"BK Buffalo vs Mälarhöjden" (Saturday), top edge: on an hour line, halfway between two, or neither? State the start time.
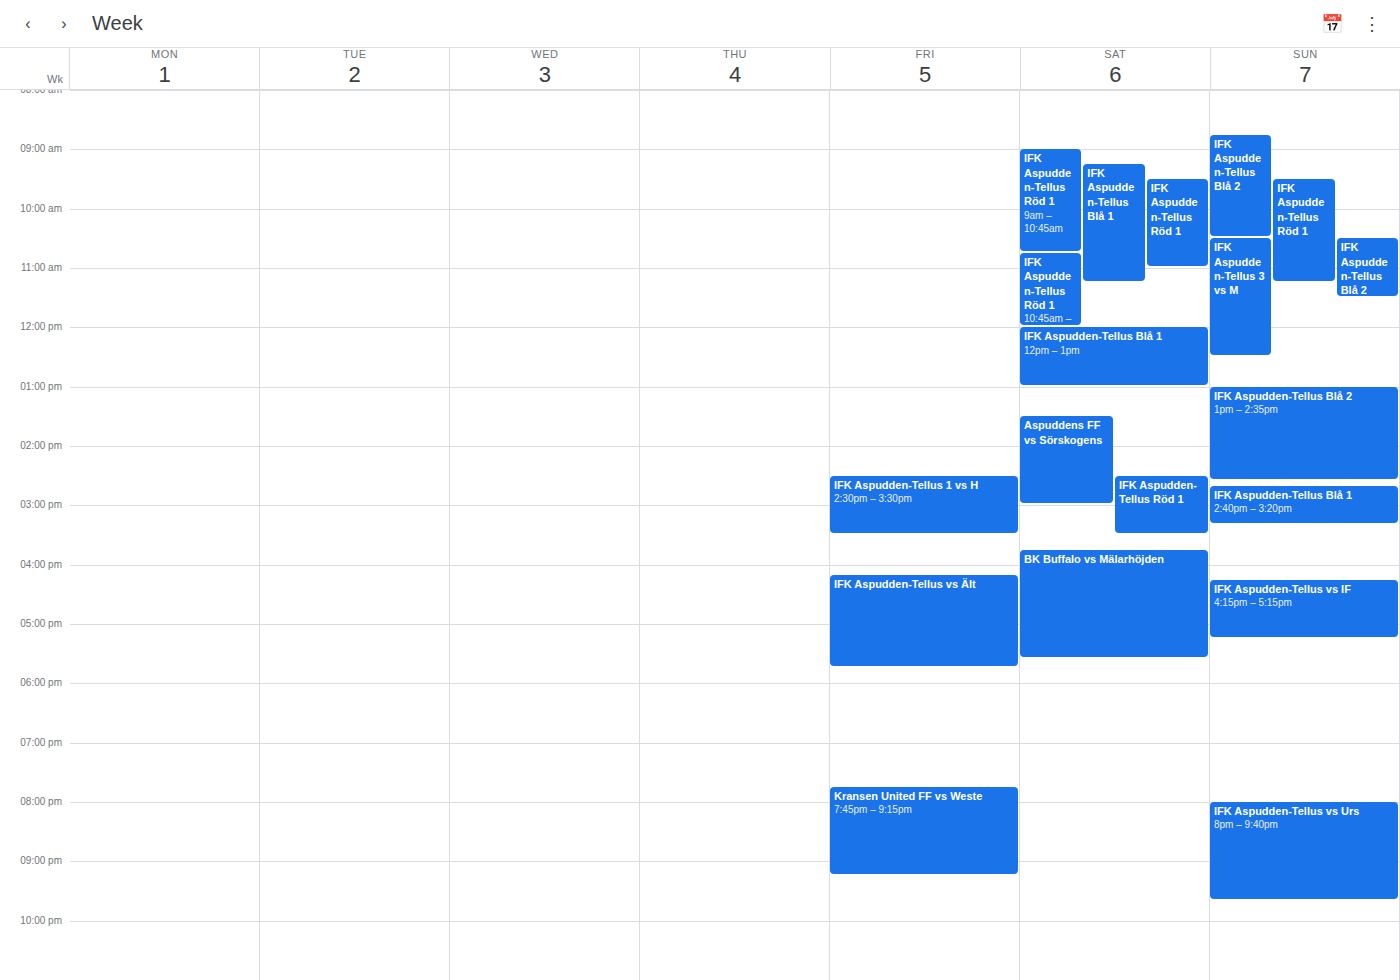
3:45 PM -- neither: three quarters of the way from the 3 PM line to the 4 PM line.